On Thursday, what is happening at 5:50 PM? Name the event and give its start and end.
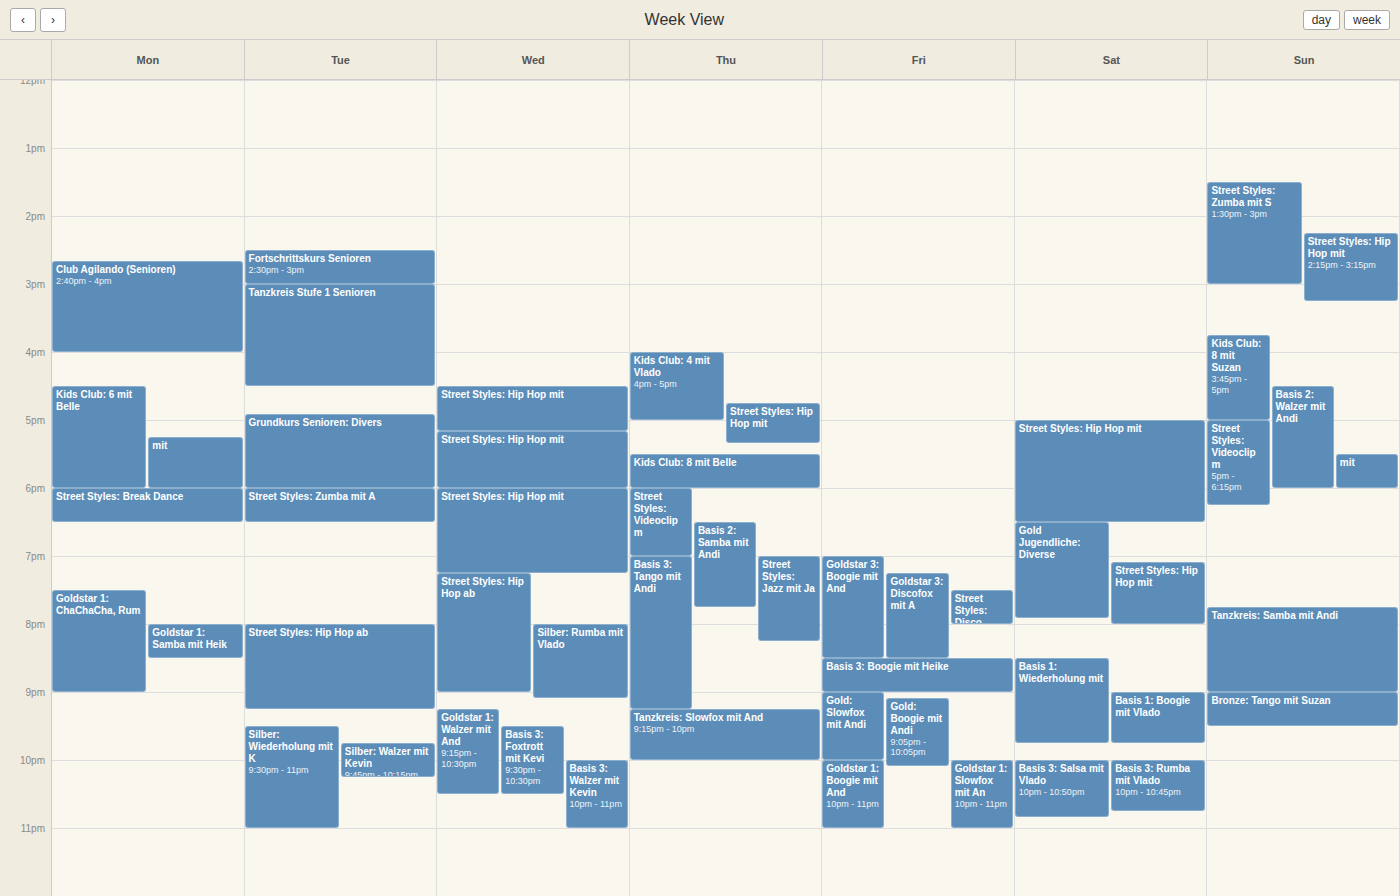
"Kids Club: 8 mit Belle", 5:30 PM to 6:00 PM